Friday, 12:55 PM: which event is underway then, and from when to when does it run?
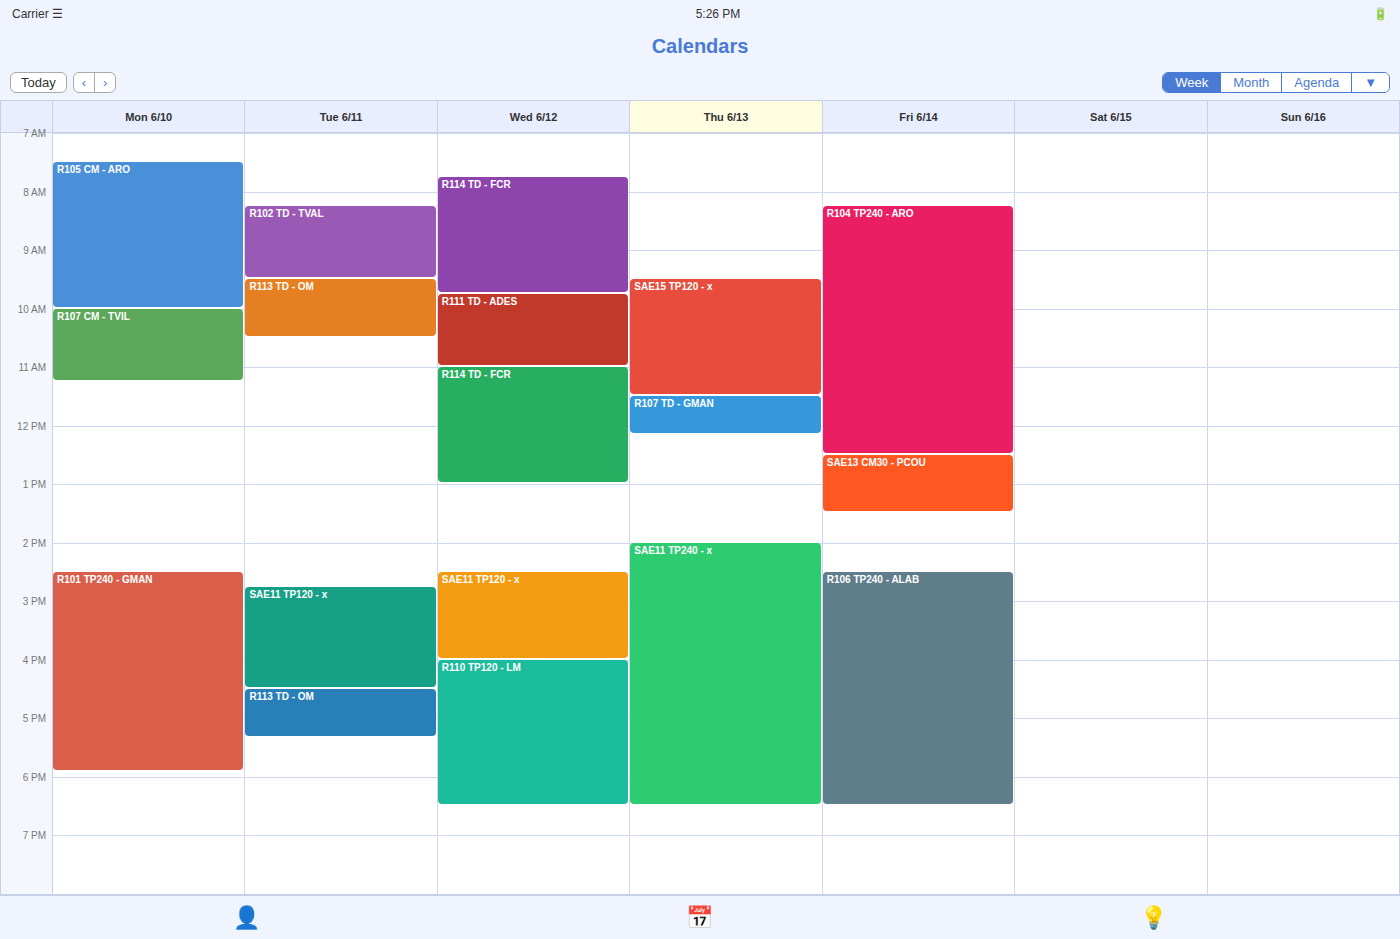
"SAE13 CM30 - PCOU", 12:30 PM to 1:30 PM